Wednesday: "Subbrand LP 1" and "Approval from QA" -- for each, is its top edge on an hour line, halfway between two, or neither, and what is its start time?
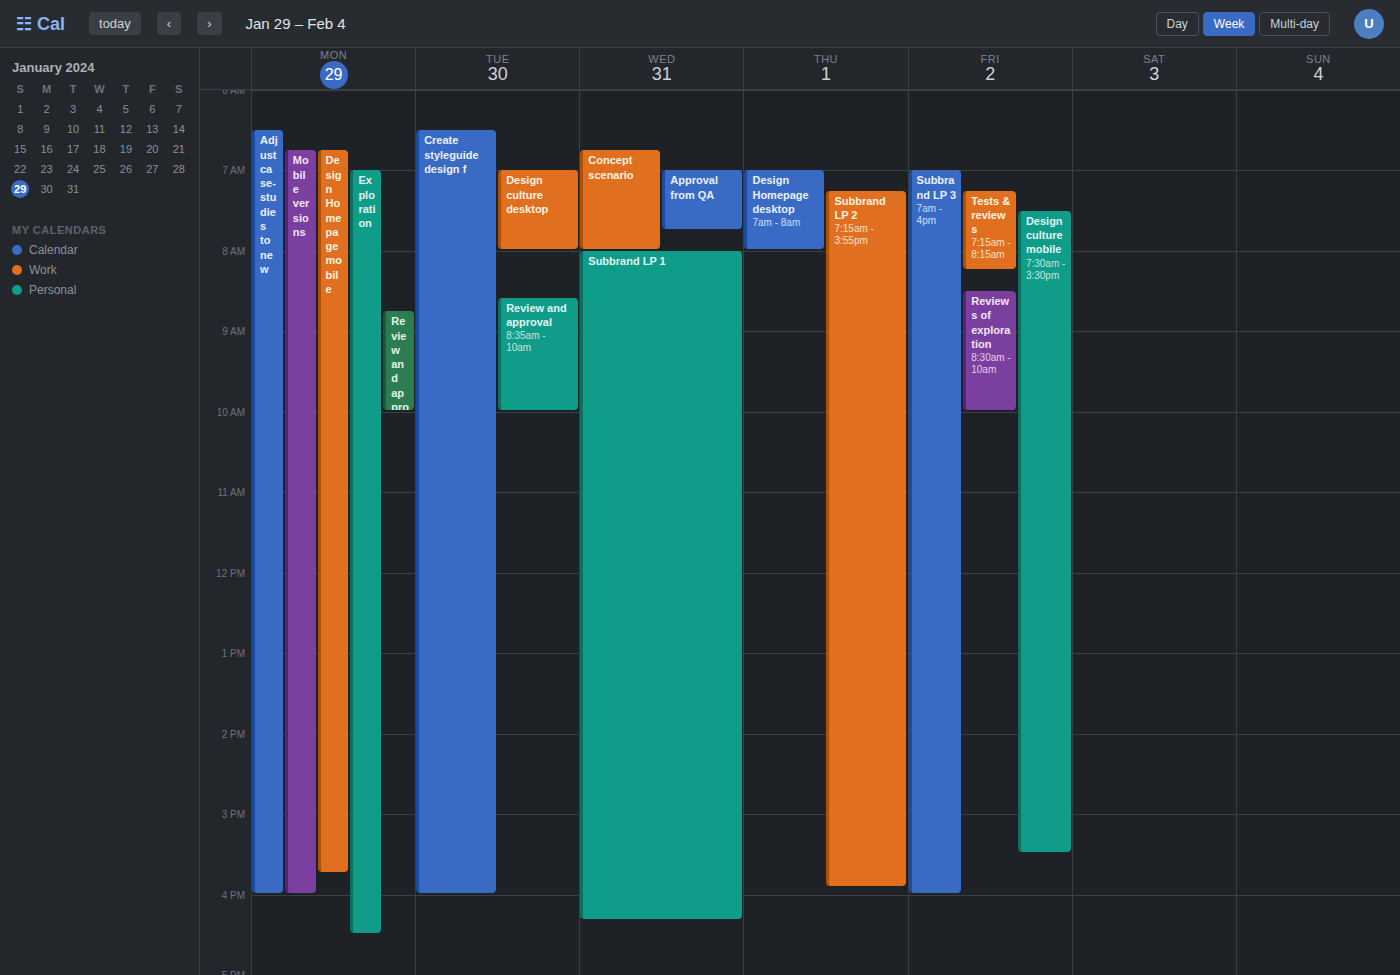
"Subbrand LP 1": 8:00 AM, exactly on the 8 AM line. "Approval from QA": 7:00 AM, exactly on the 7 AM line.